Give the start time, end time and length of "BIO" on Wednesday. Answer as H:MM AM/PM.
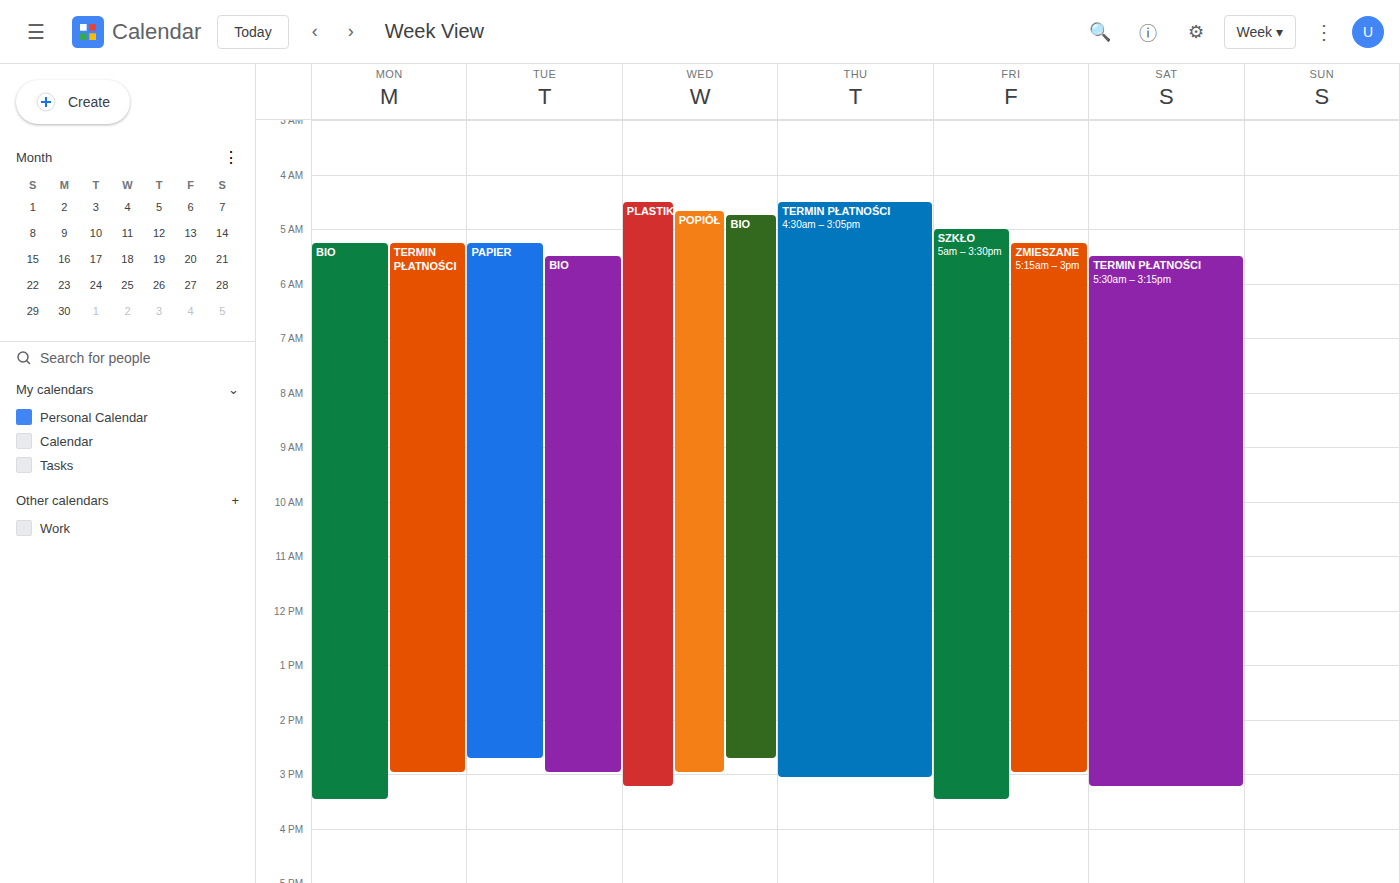
4:45 AM to 2:45 PM, 10 hours